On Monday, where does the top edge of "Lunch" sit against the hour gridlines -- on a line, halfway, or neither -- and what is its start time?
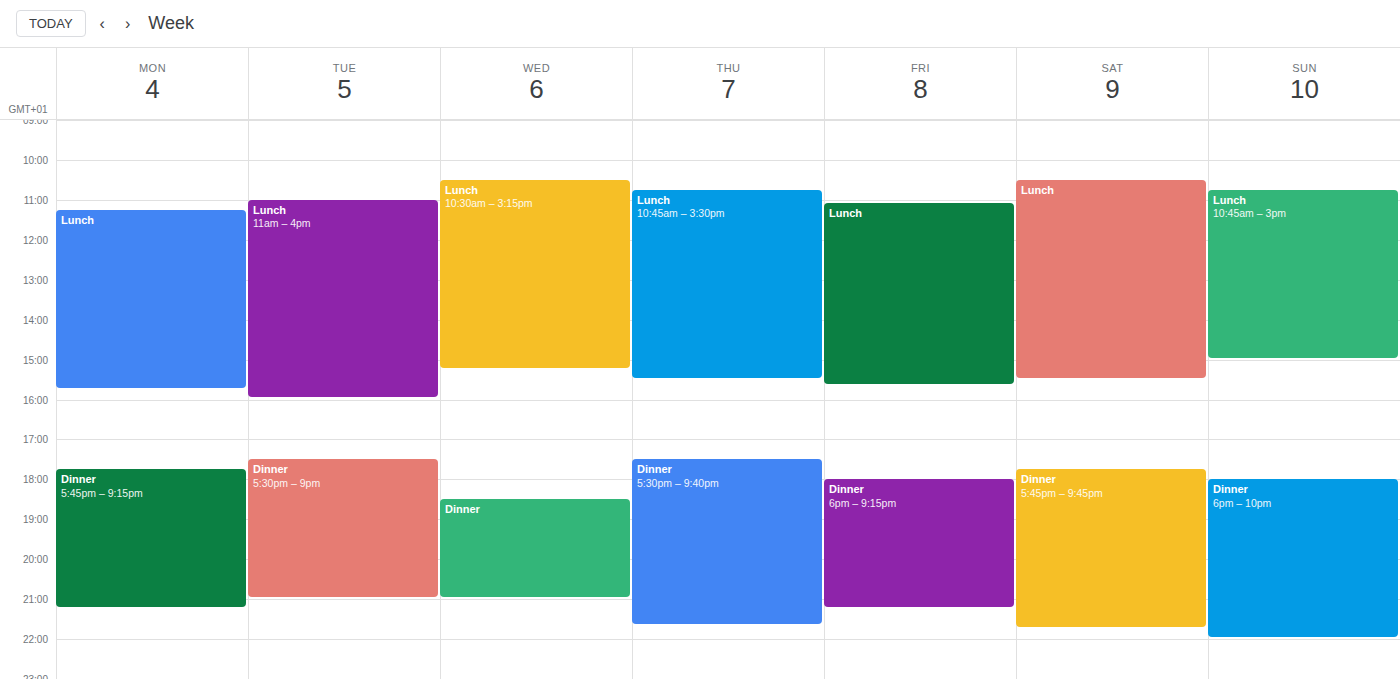
11:15 AM -- neither: a quarter of the way from the 11 AM line to the 12 PM line.